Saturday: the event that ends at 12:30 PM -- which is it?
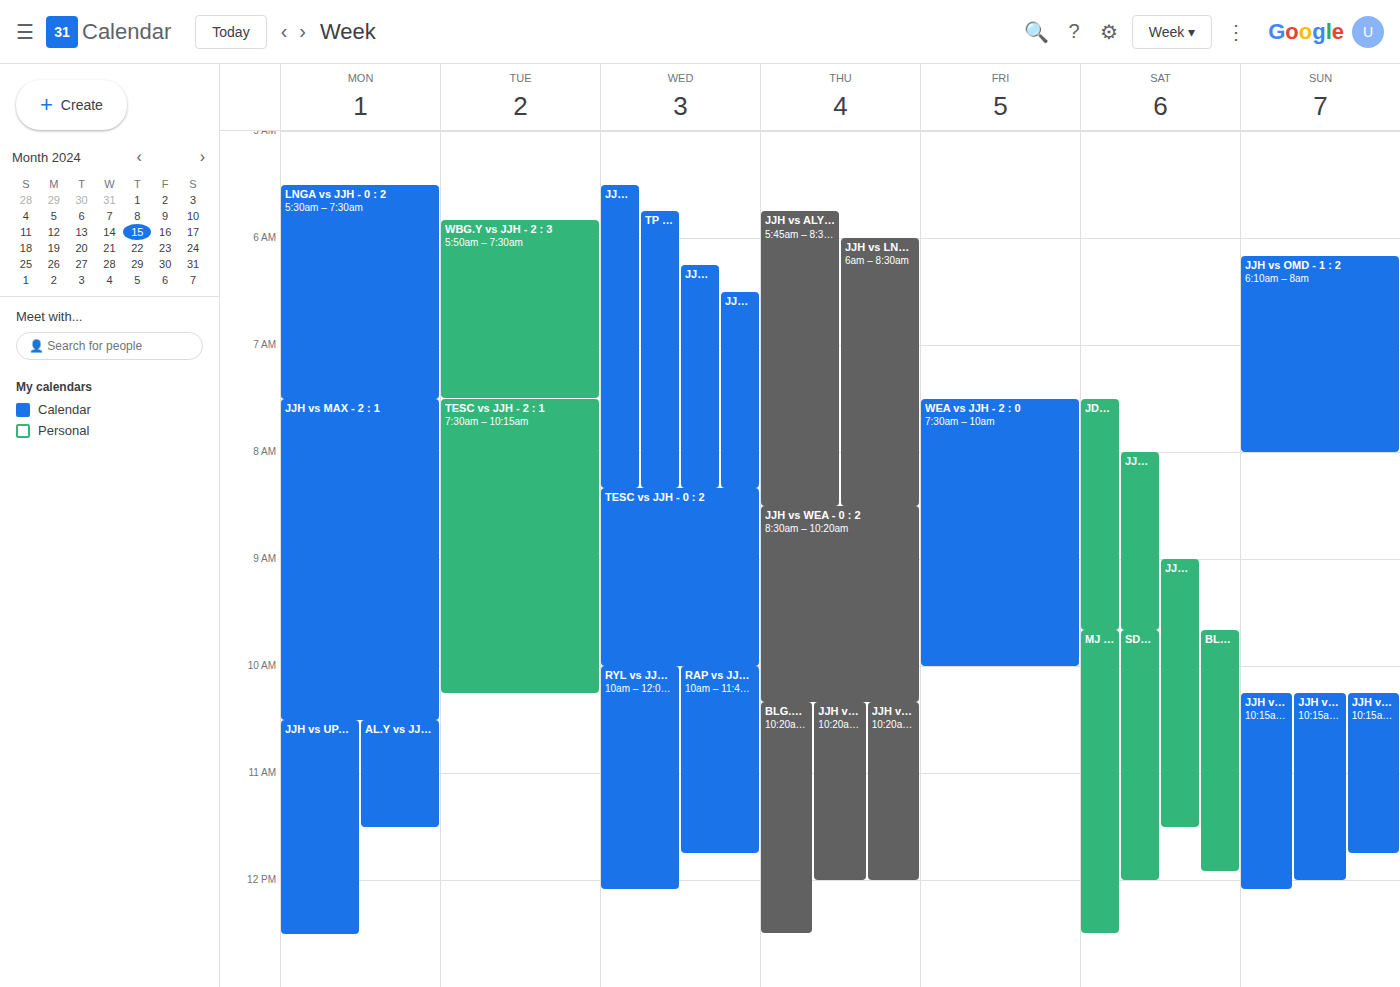
"MJ vs JJH - 2 : 0"